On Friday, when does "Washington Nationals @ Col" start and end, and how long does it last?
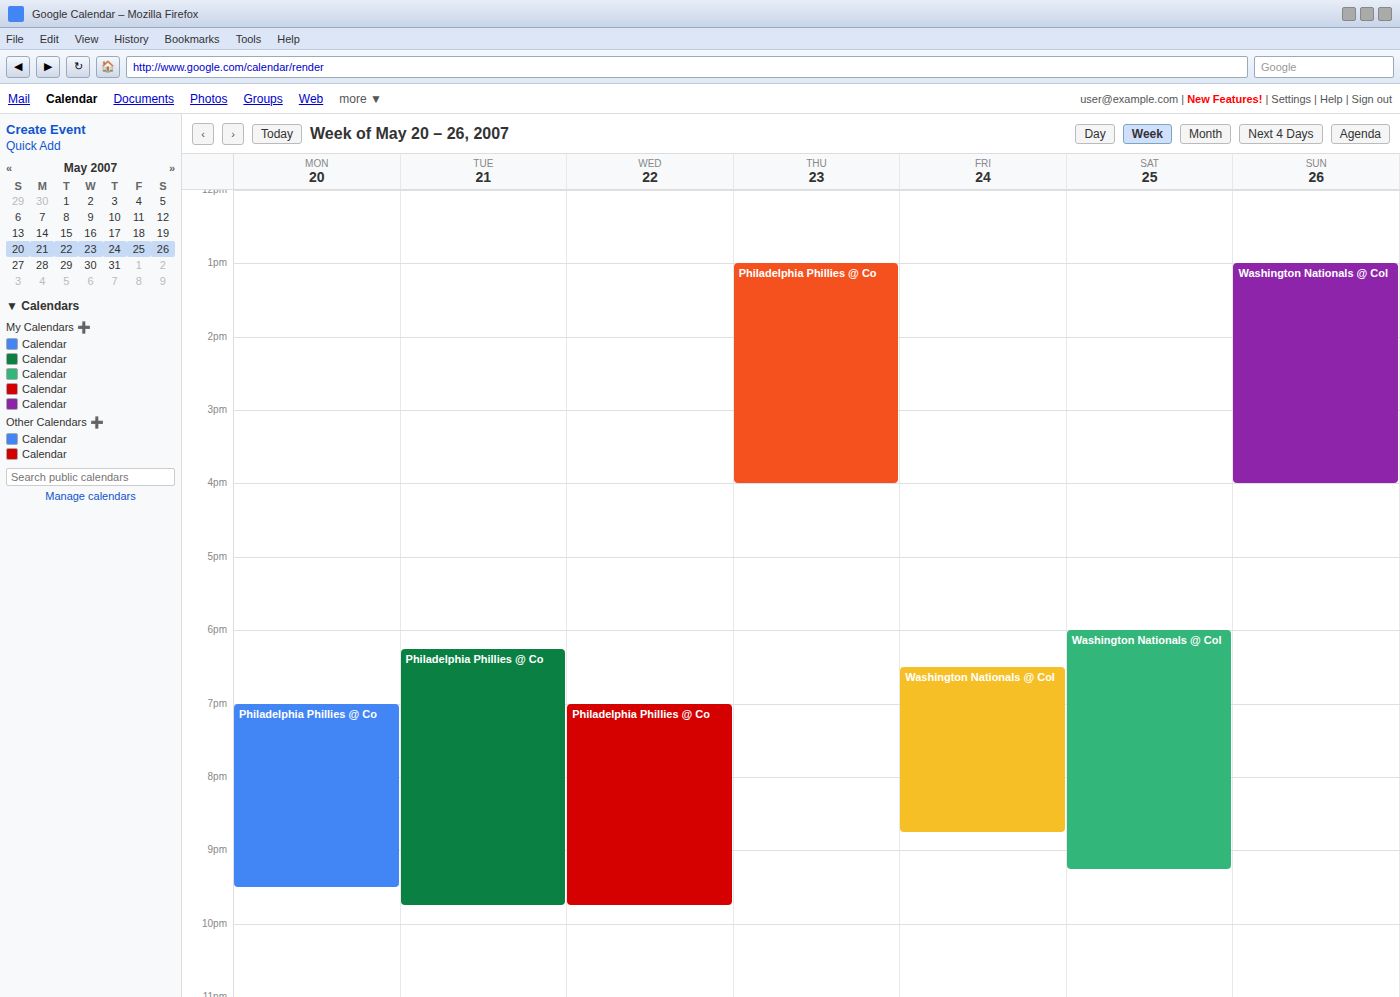
6:30 PM to 8:45 PM, 2 hours 15 minutes